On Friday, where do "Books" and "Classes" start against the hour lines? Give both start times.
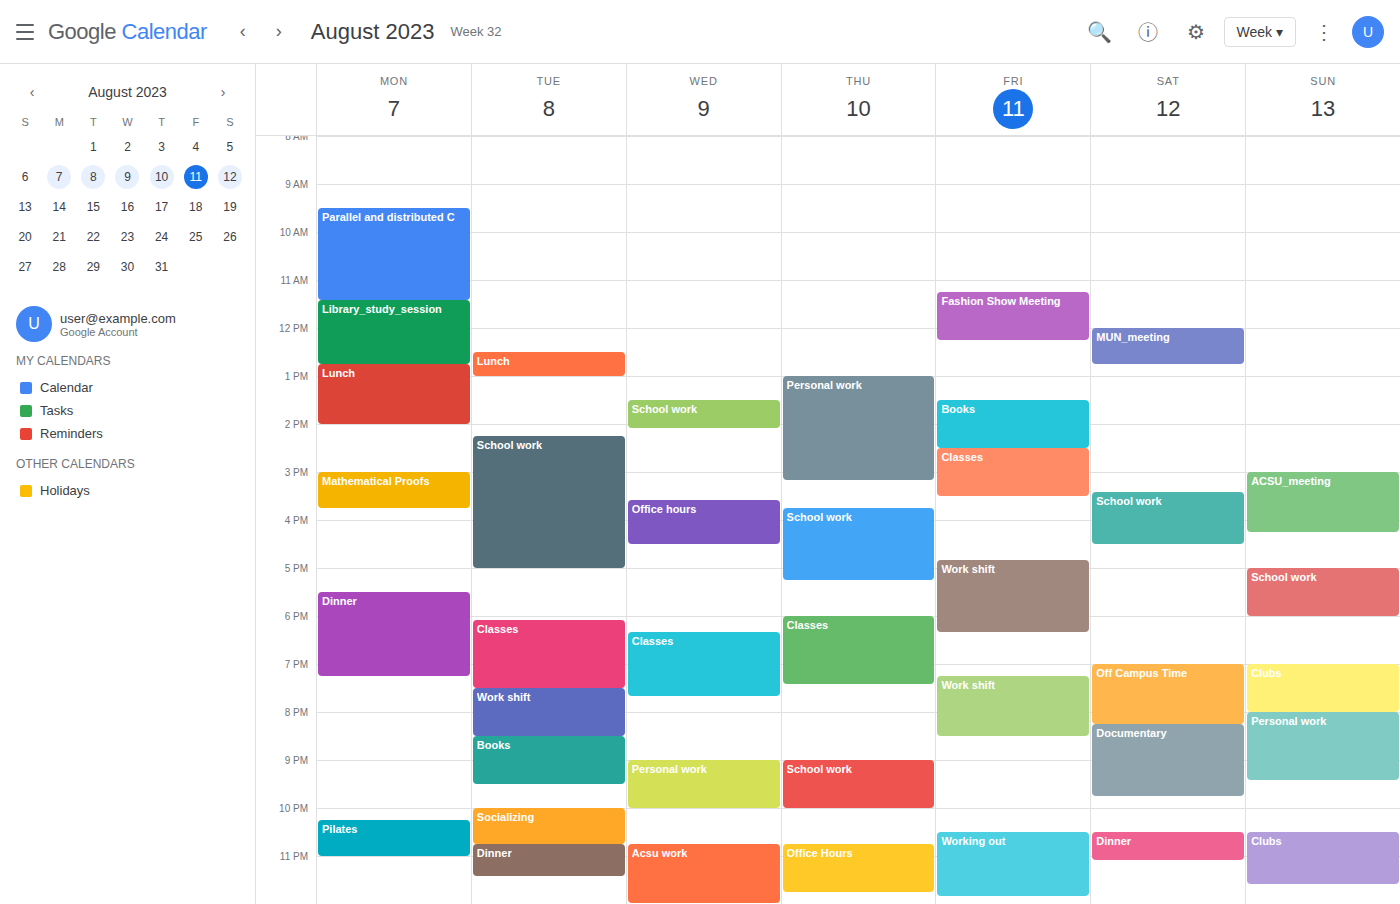
"Books": 1:30 PM, halfway between the 1 PM and 2 PM lines. "Classes": 2:30 PM, halfway between the 2 PM and 3 PM lines.